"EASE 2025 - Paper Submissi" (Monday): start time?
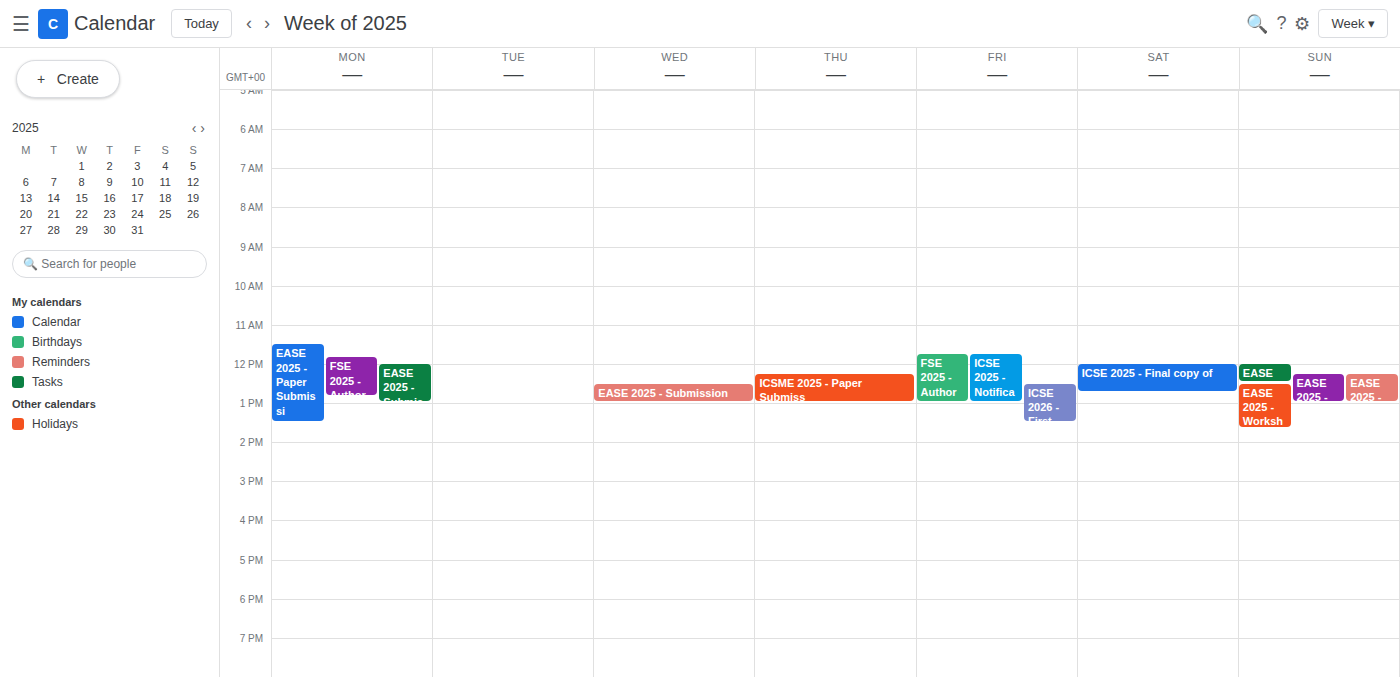
11:30 AM